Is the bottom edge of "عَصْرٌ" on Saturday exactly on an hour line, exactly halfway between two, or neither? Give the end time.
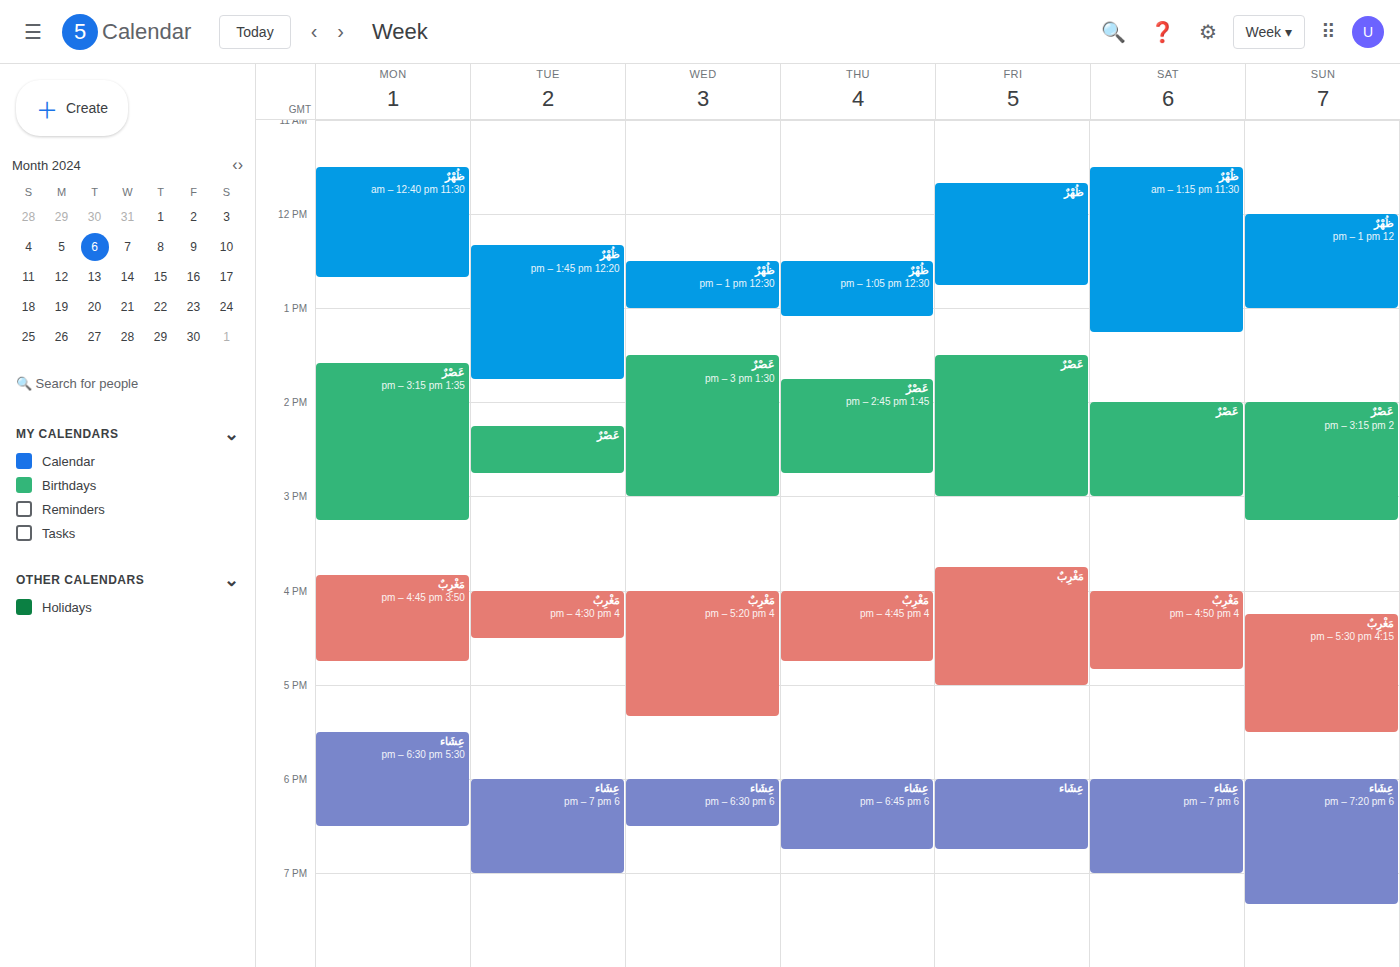
15:00 -- exactly on the 15:00 line.